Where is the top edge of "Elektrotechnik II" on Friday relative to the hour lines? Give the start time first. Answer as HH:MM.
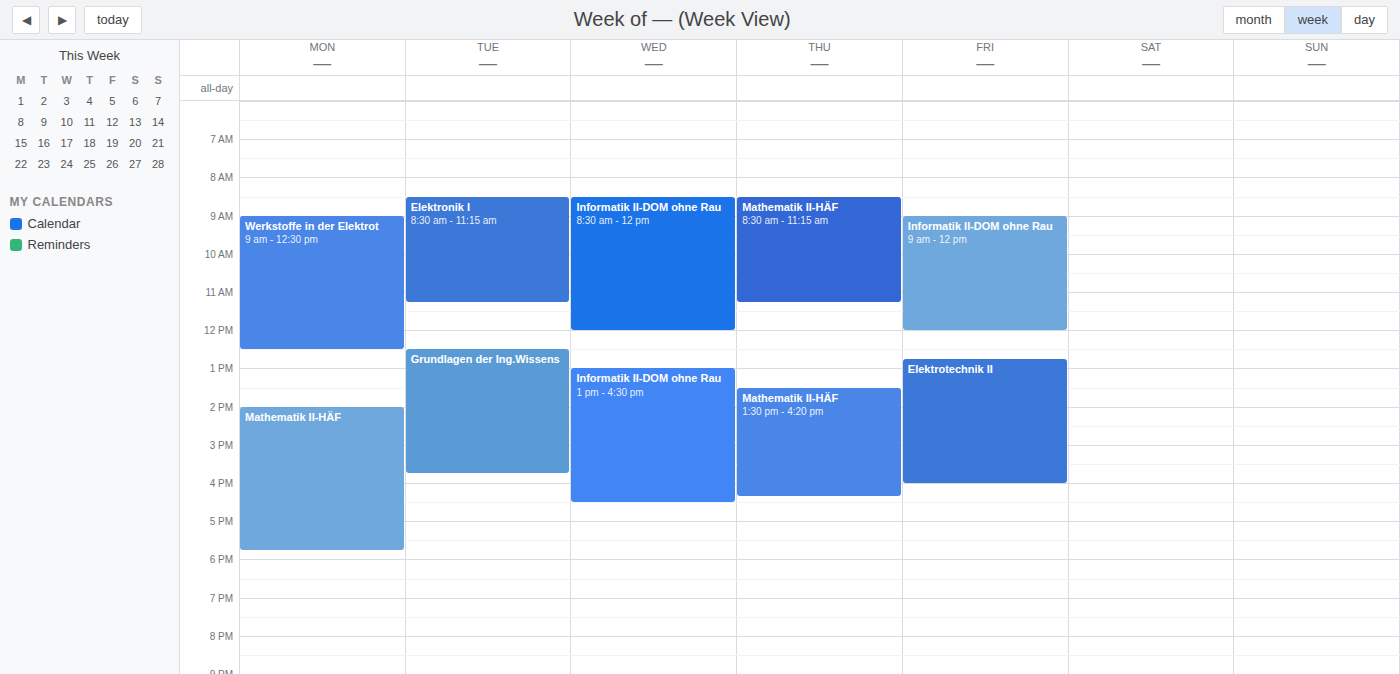
12:45 -- neither: three quarters of the way from the 12:00 line to the 13:00 line.